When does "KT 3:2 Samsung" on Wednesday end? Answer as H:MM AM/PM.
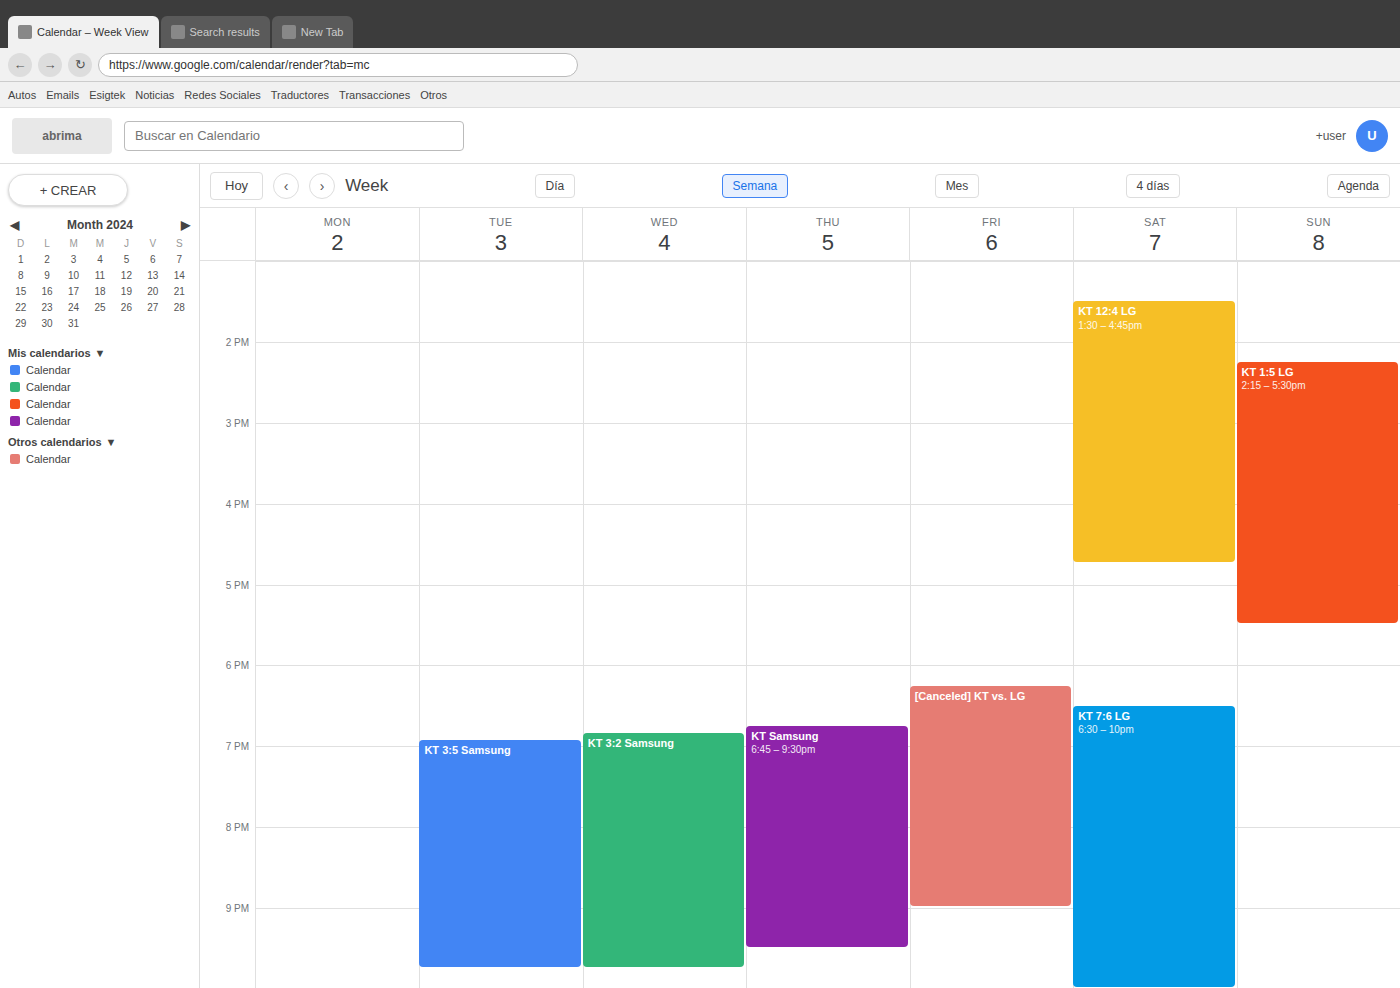
9:45 PM